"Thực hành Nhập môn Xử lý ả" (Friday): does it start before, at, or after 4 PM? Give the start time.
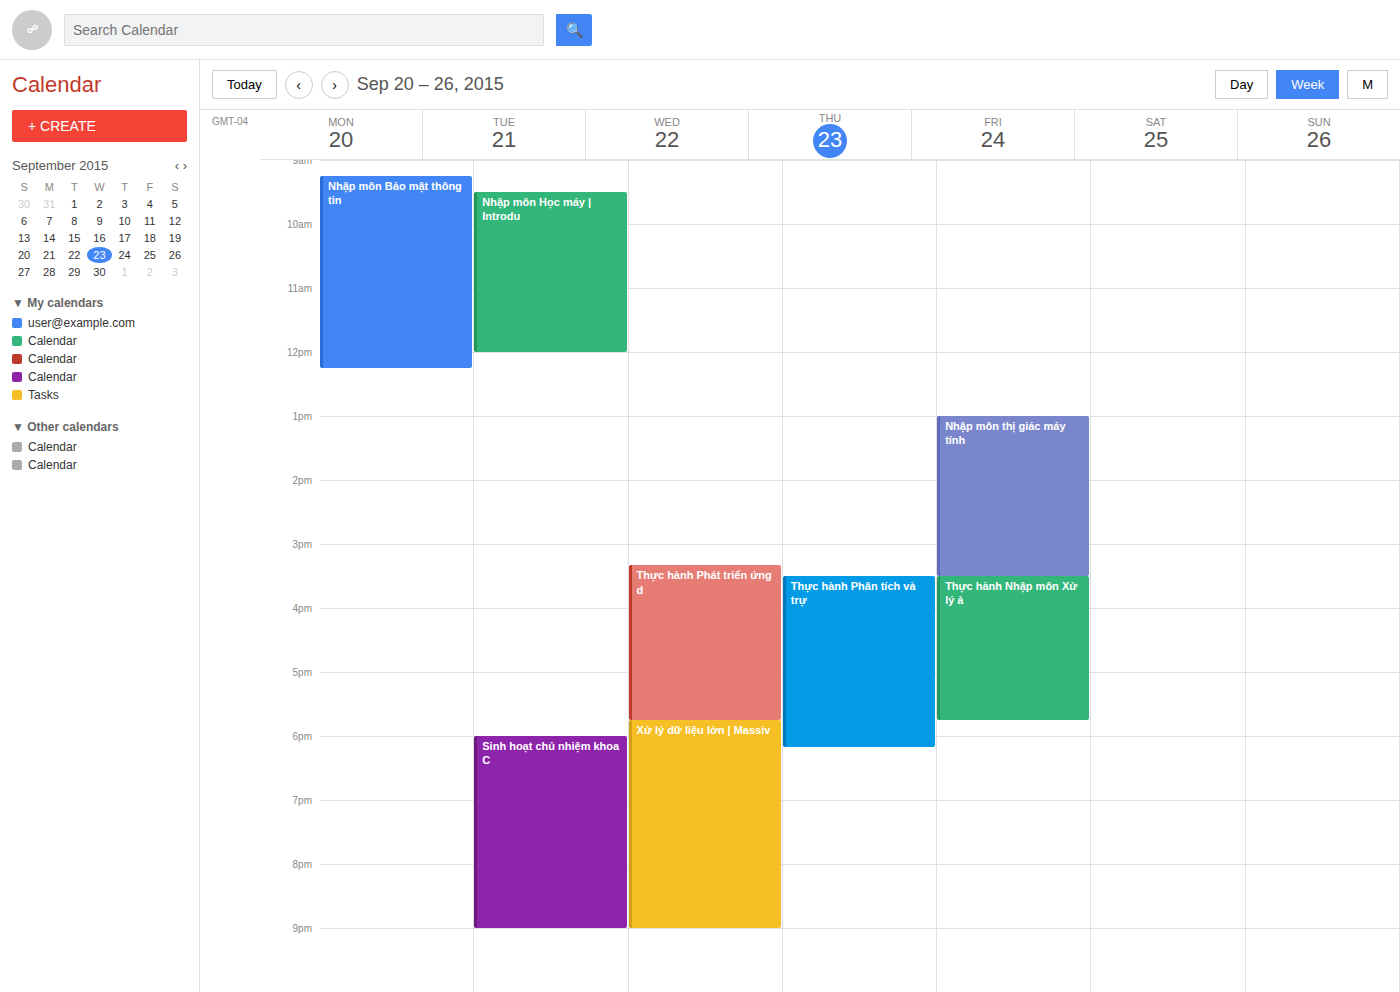
3:30 PM -- before 4 PM, 30 minutes above the 4 PM line.